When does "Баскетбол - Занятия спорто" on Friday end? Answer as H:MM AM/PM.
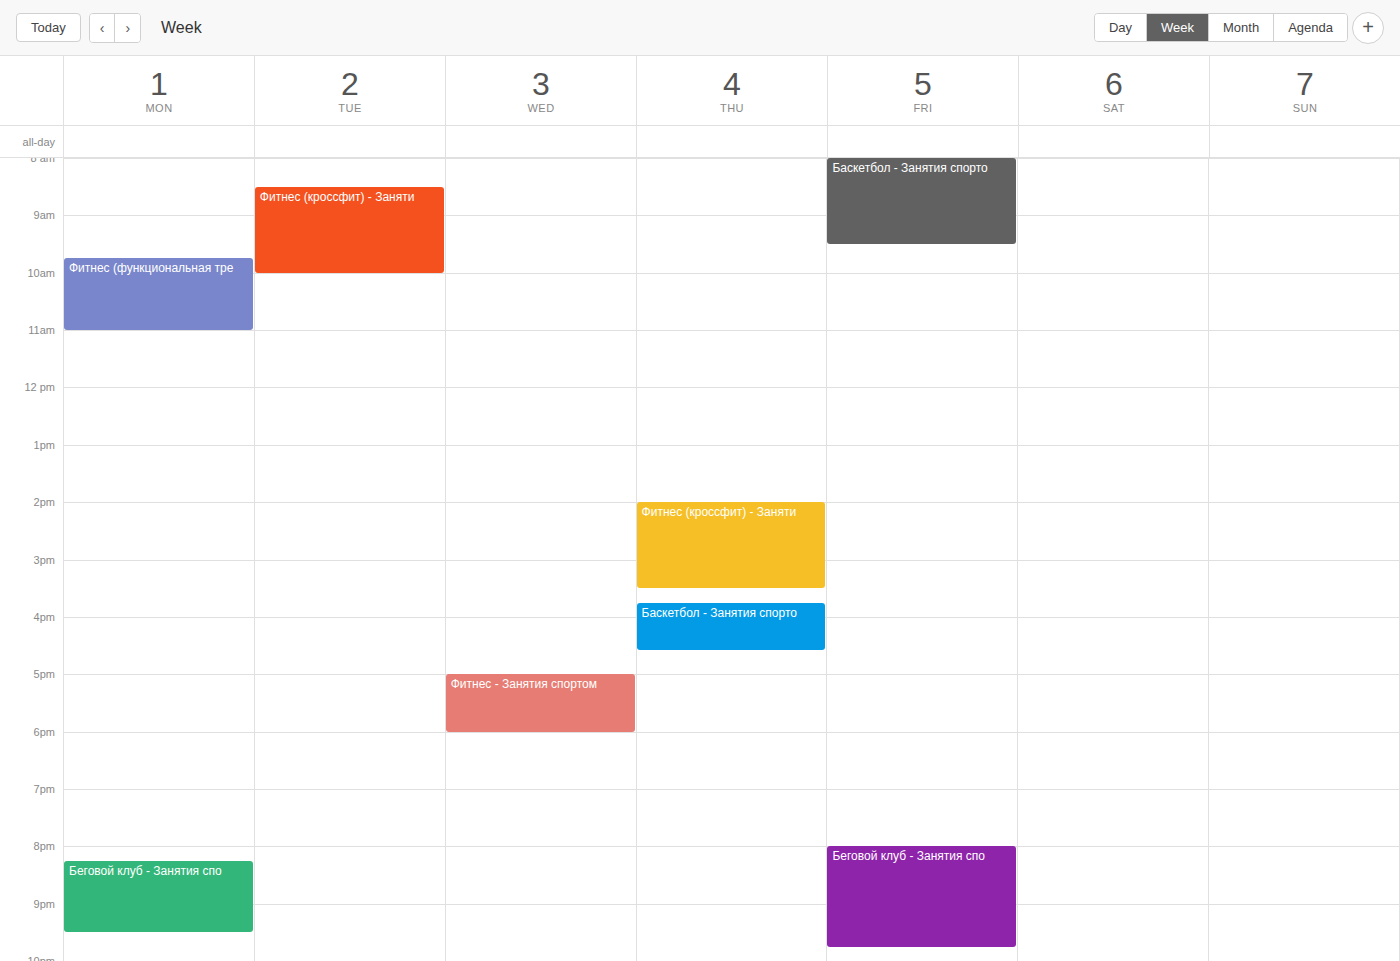
9:30 AM